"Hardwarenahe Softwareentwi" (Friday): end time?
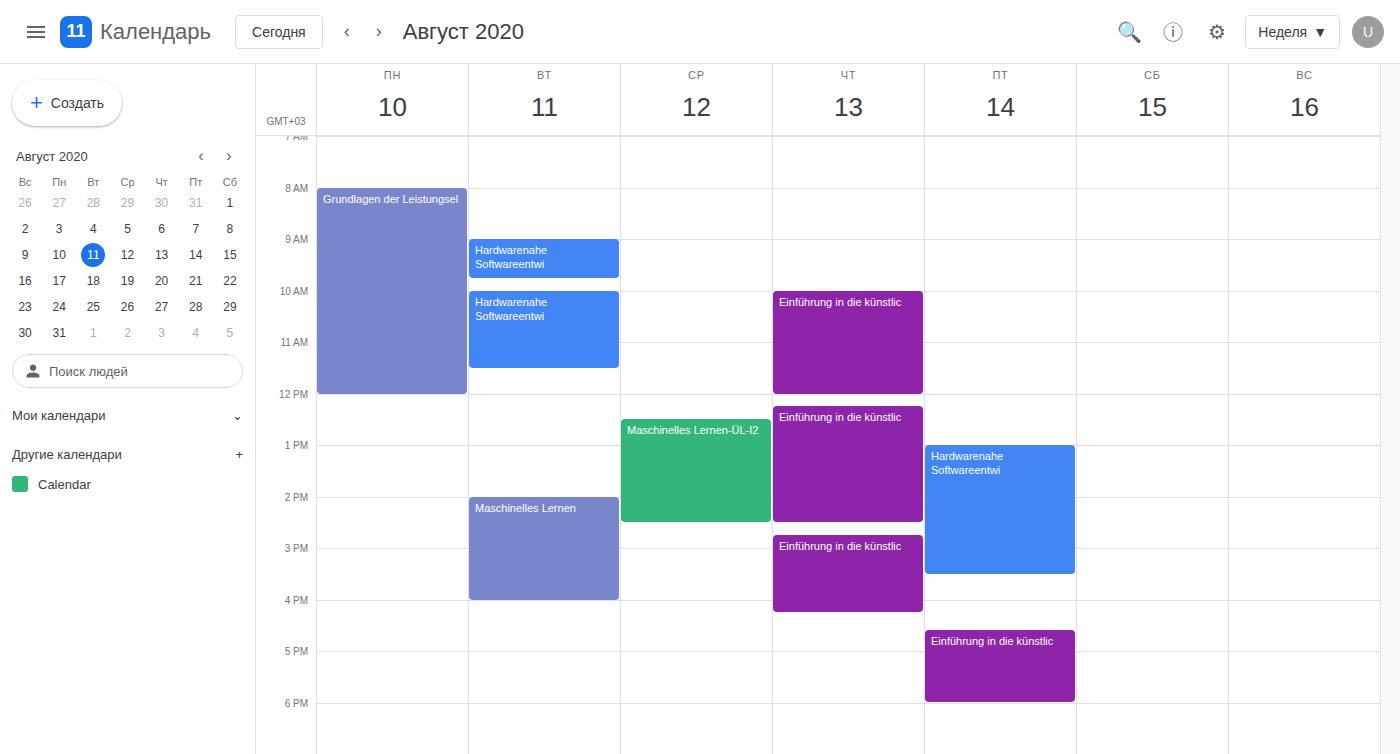
3:30 PM